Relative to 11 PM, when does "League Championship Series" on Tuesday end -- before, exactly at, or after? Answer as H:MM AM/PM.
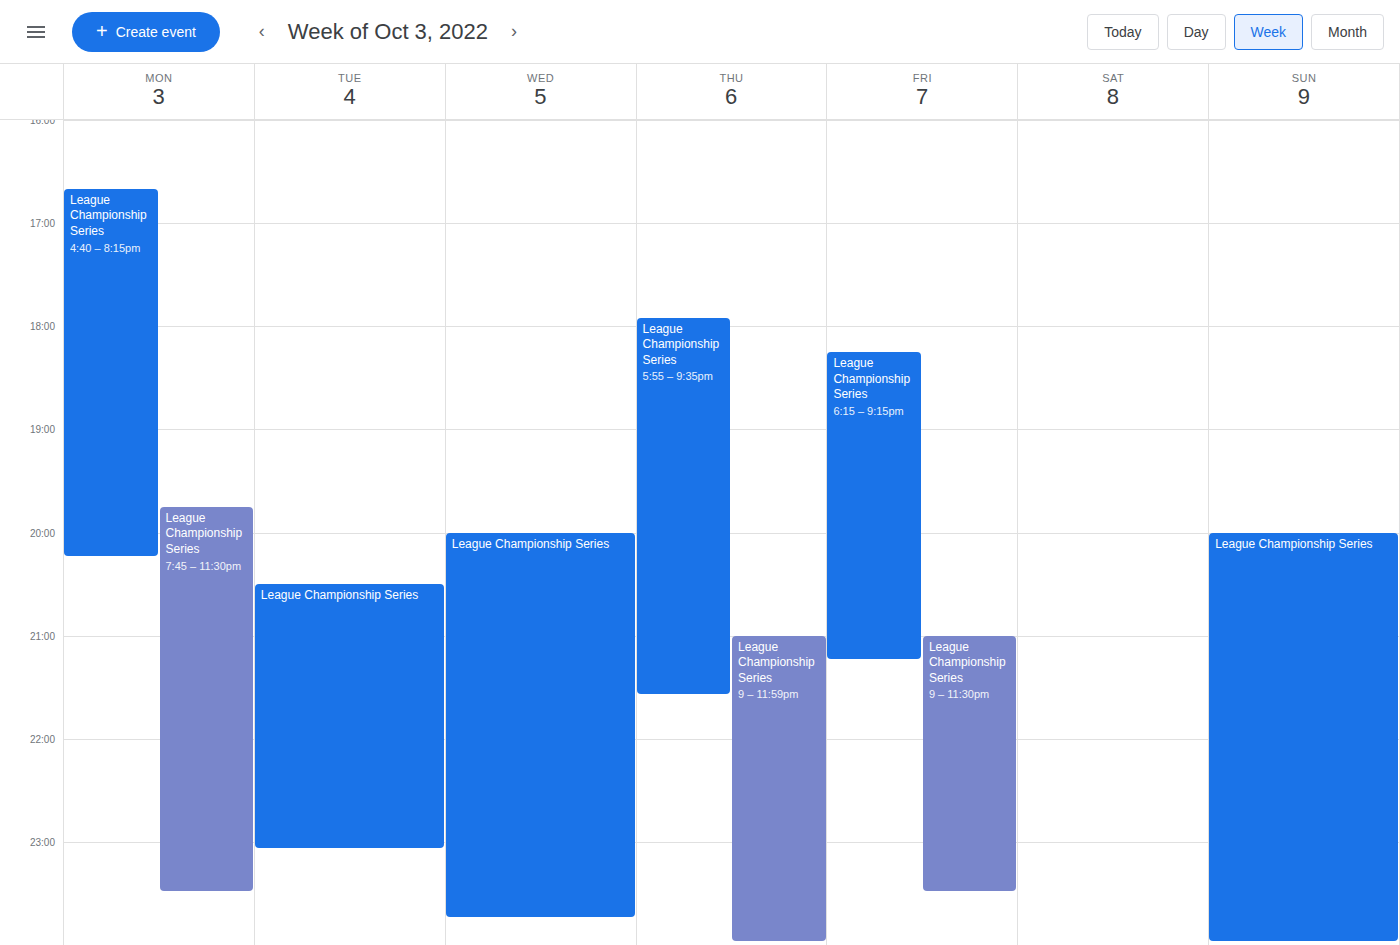
11:05 PM -- after 11 PM, 5 minutes below the 11 PM line.